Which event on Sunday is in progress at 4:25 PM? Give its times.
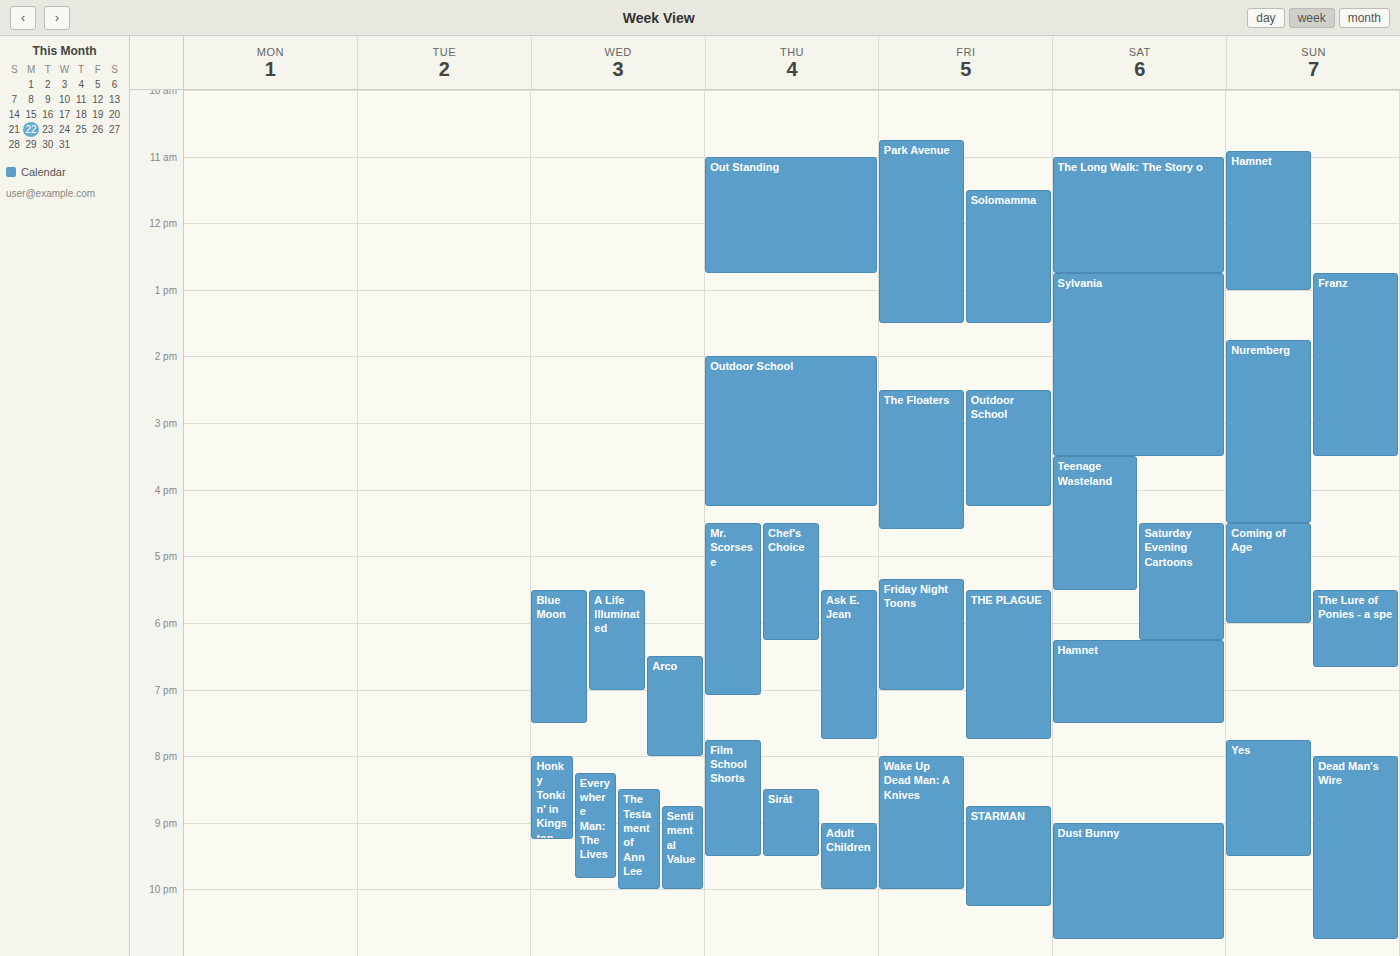
"Nuremberg", 1:45 PM to 4:30 PM